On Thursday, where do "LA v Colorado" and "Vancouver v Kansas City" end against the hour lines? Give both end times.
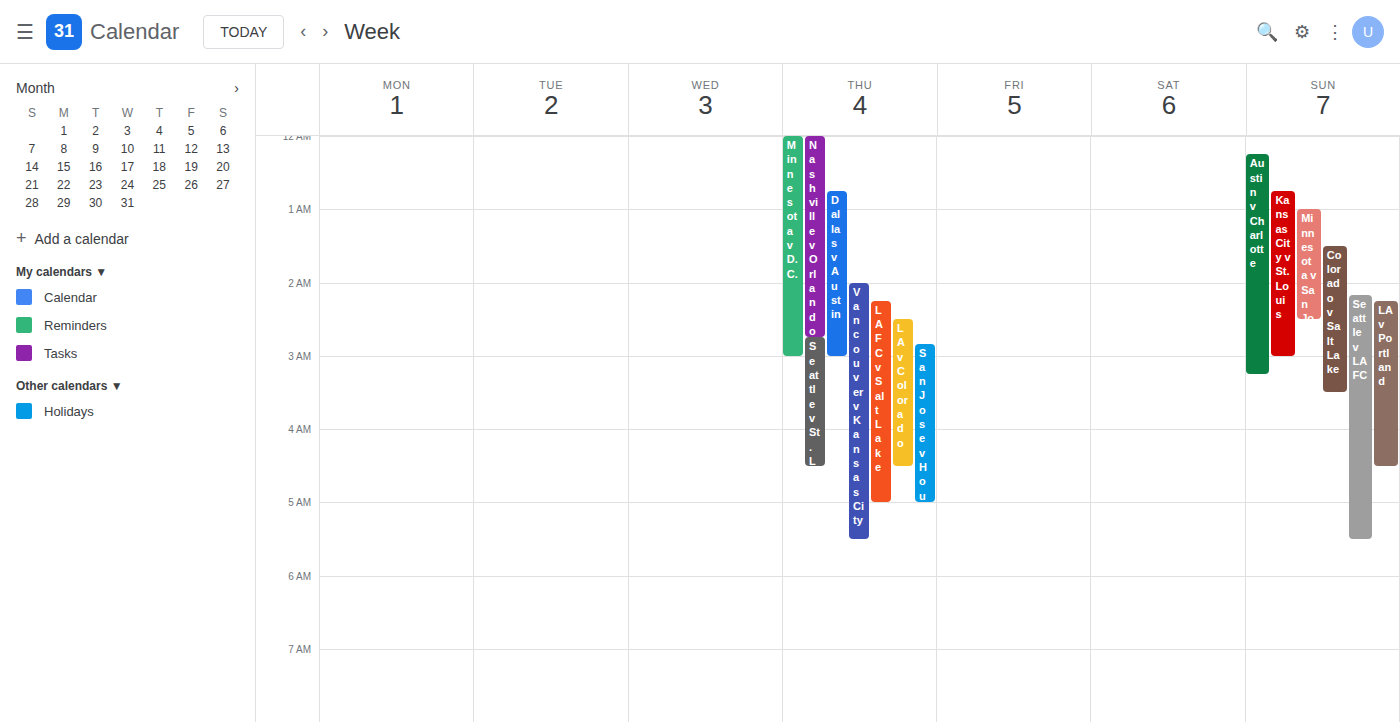
"LA v Colorado": 4:30 AM, halfway between the 4 AM and 5 AM lines. "Vancouver v Kansas City": 5:30 AM, halfway between the 5 AM and 6 AM lines.